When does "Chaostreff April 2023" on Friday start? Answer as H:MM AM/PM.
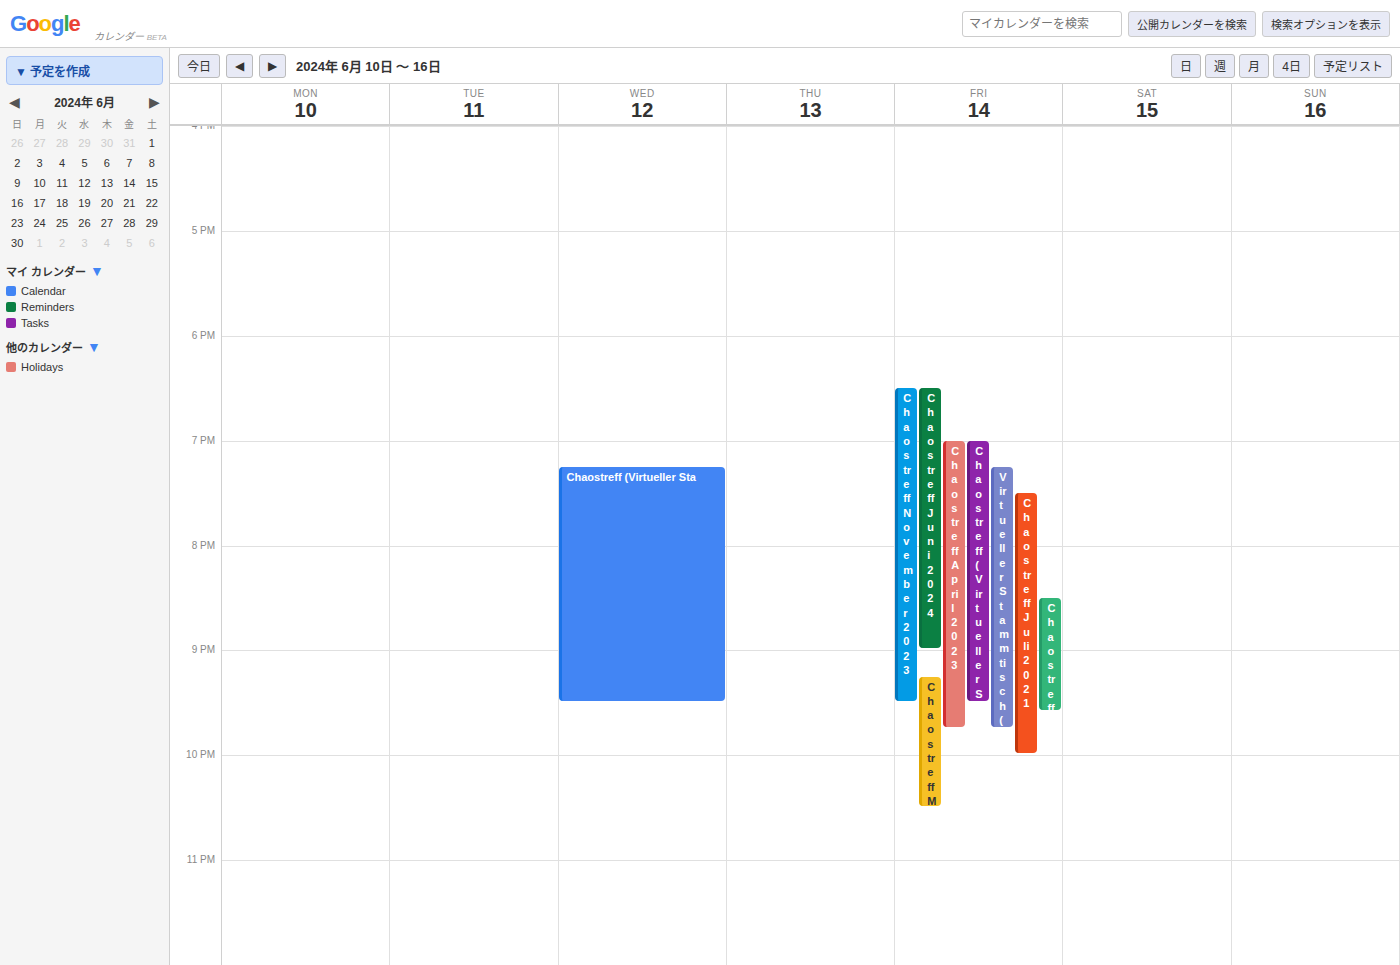
7:00 PM